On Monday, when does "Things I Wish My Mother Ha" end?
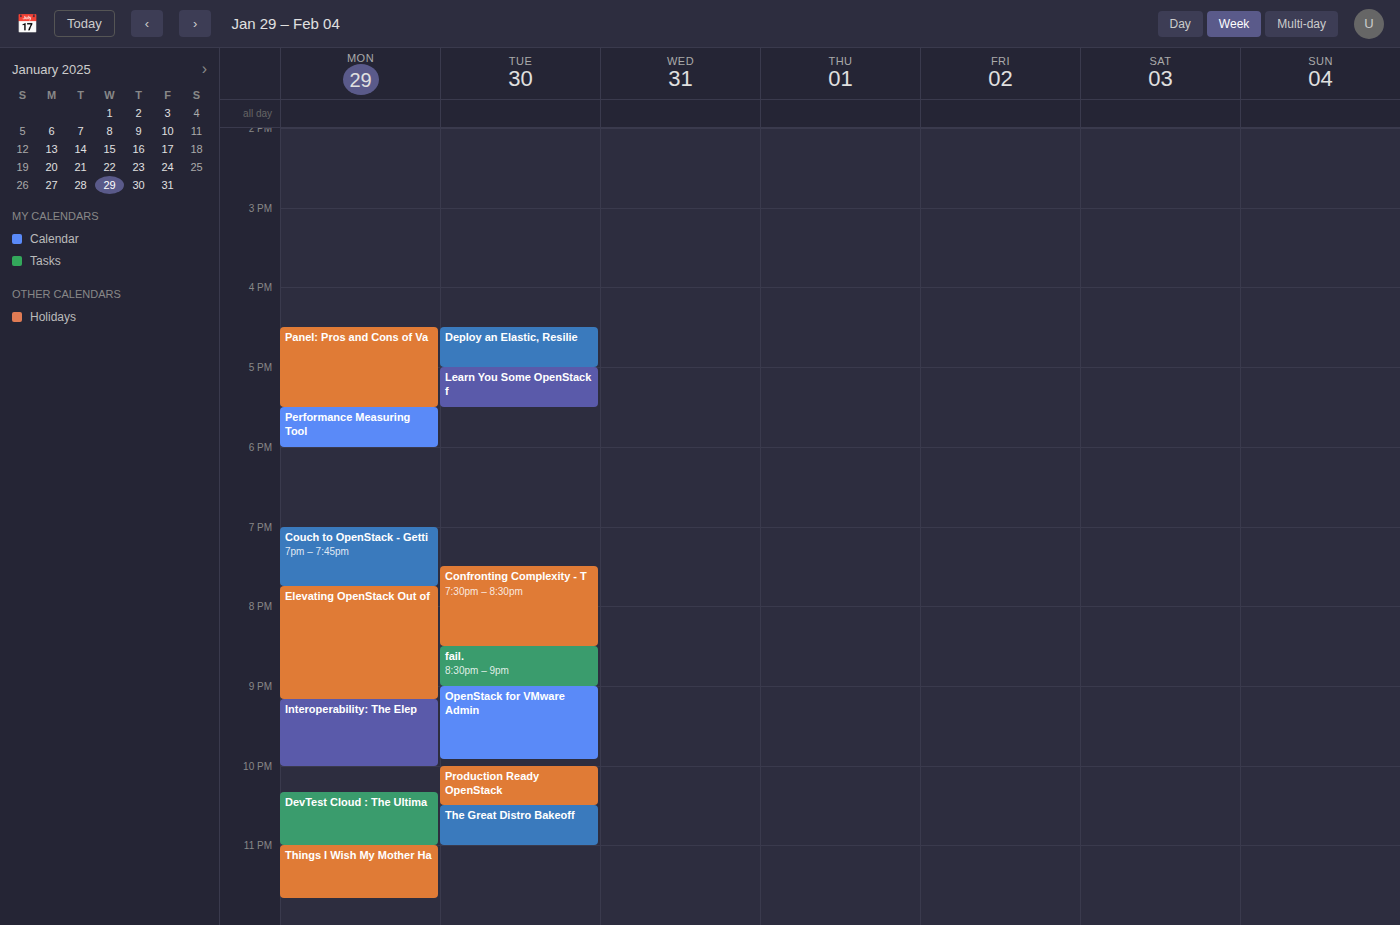
11:40 PM